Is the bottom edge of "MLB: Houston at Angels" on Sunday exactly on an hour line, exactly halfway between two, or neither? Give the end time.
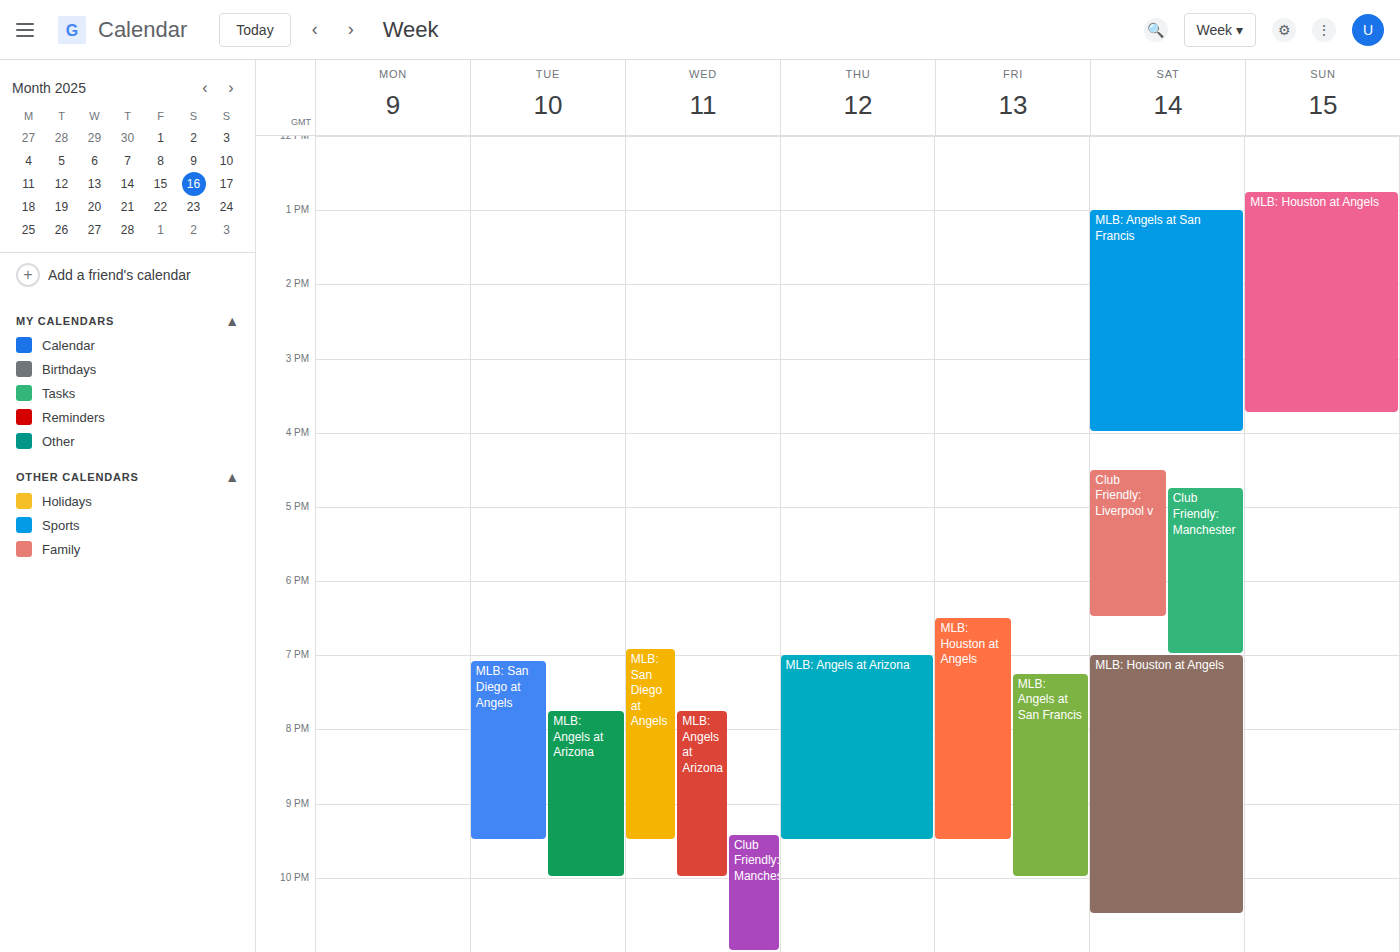
3:45 PM -- neither: three quarters of the way from the 3 PM line to the 4 PM line.